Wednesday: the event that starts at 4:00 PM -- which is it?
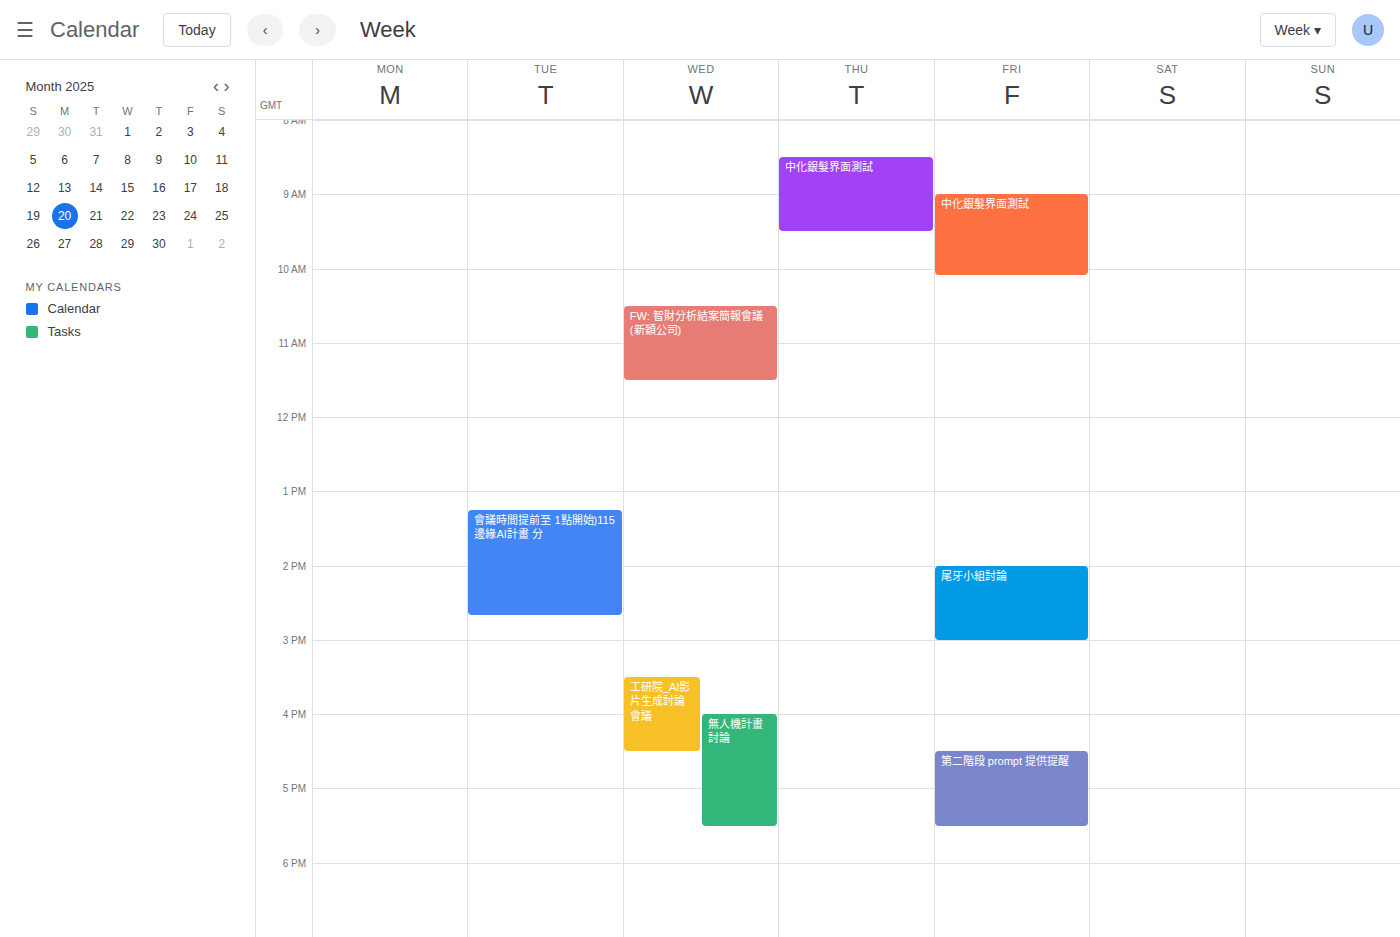
"無人機計畫討論"